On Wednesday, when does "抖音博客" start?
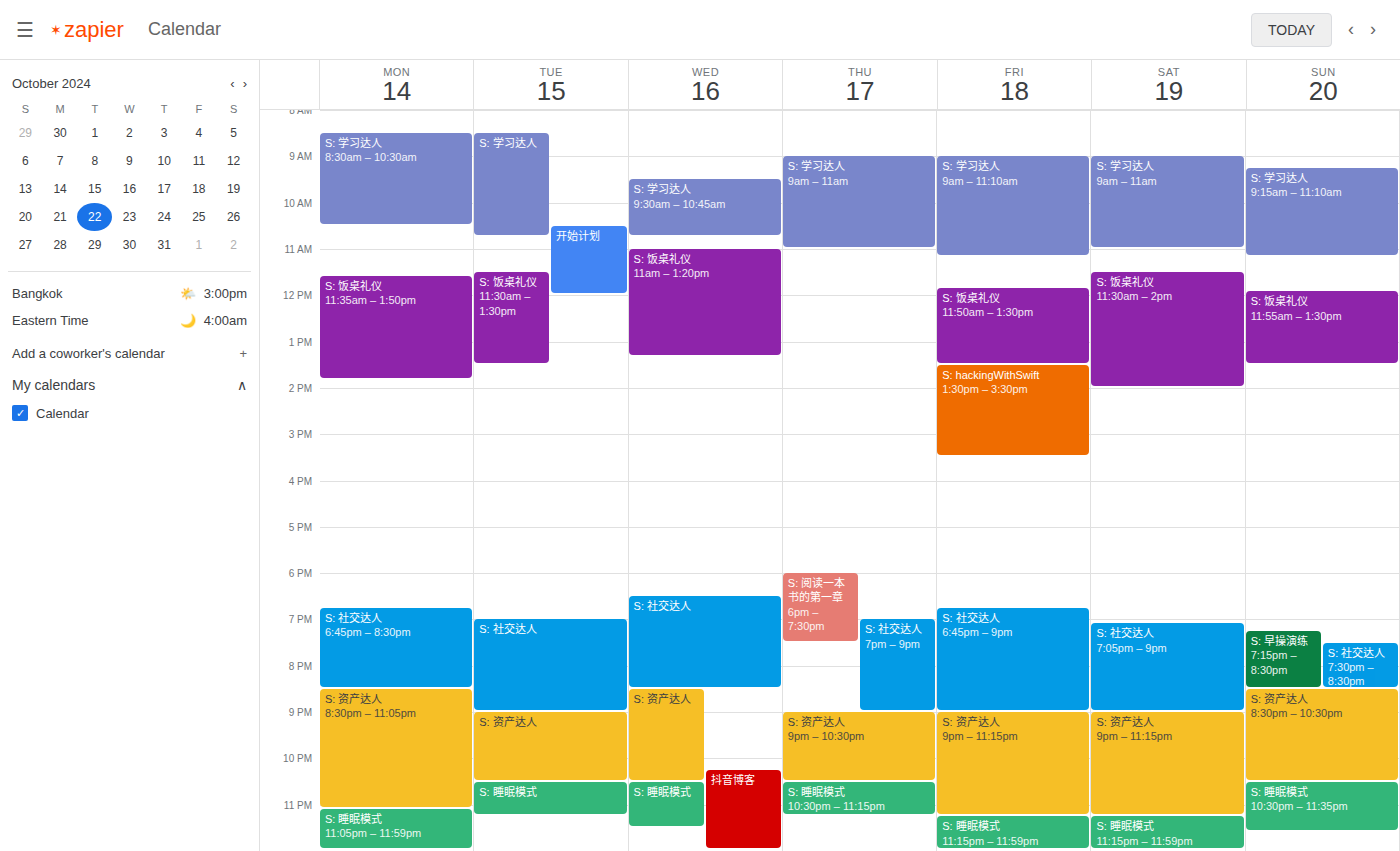
10:15 PM